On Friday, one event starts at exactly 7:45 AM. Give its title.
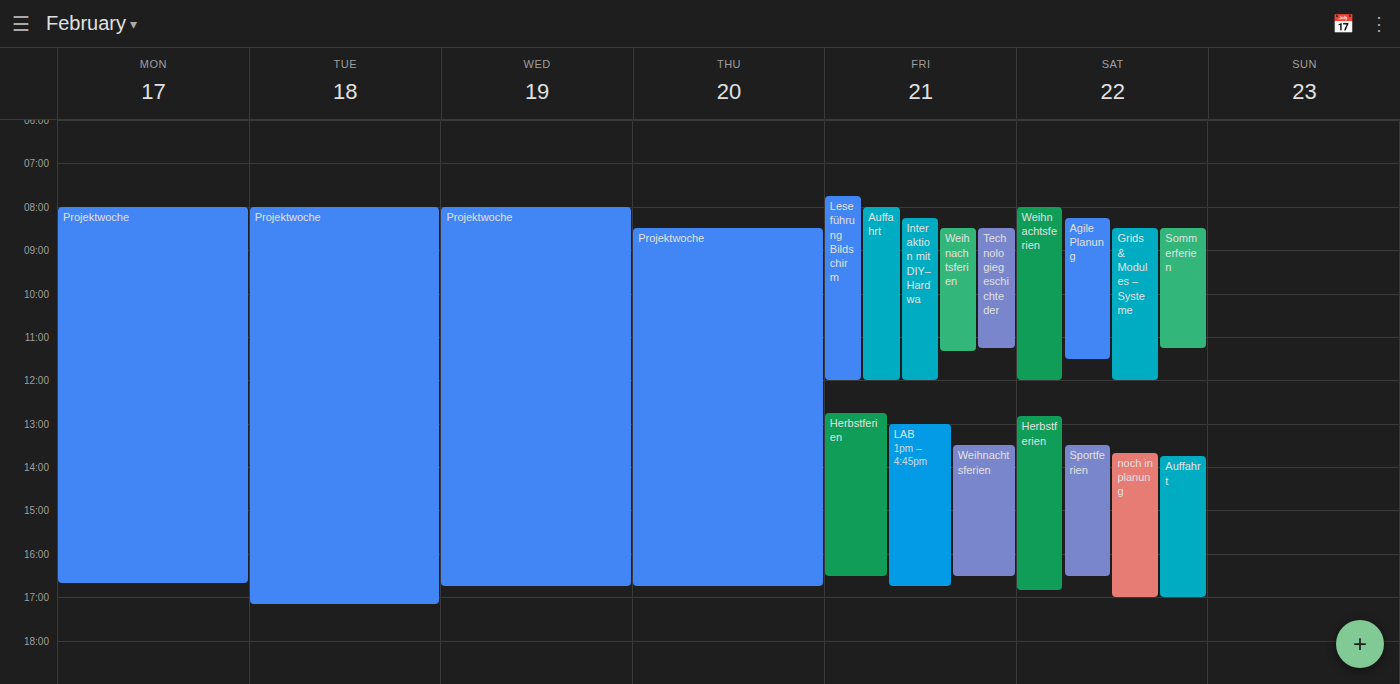
"Leseführung Bildschirm"